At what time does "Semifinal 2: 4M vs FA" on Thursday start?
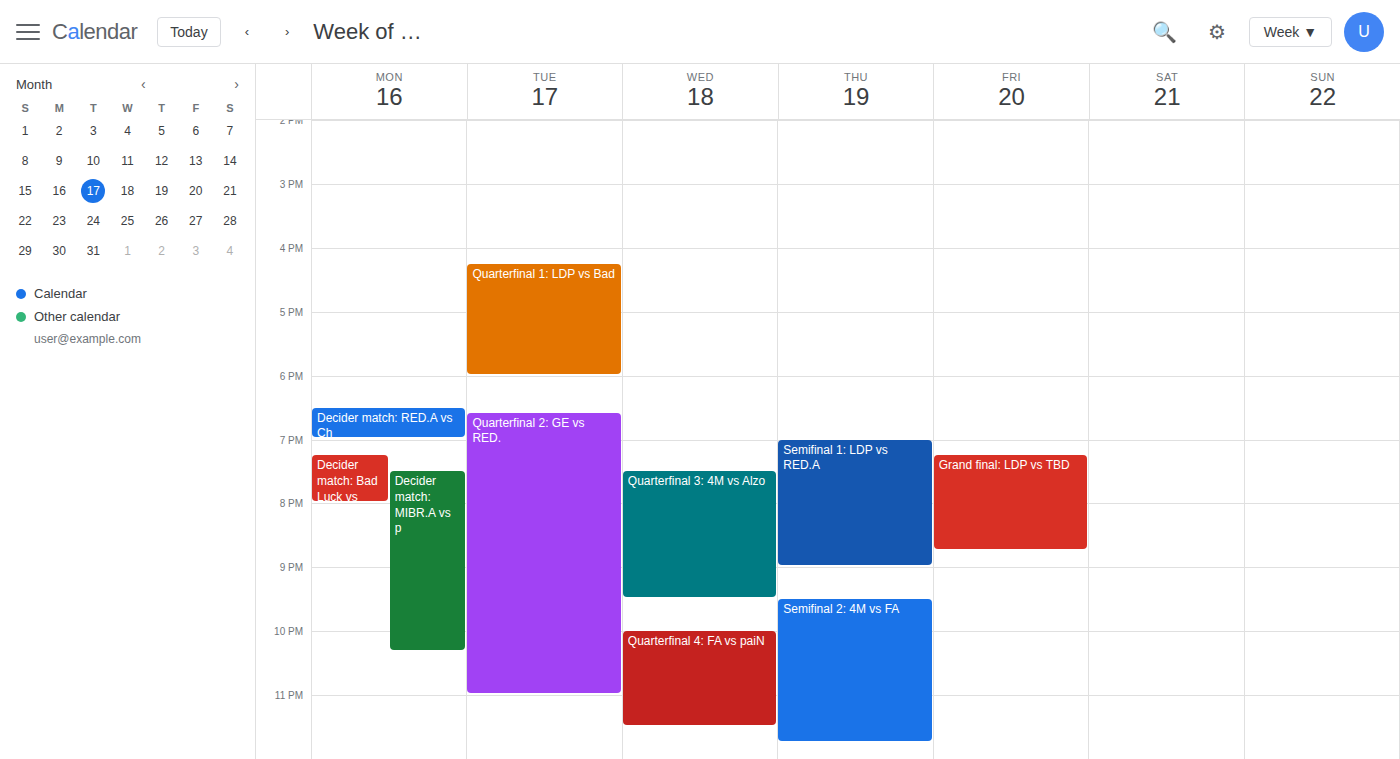
9:30 PM